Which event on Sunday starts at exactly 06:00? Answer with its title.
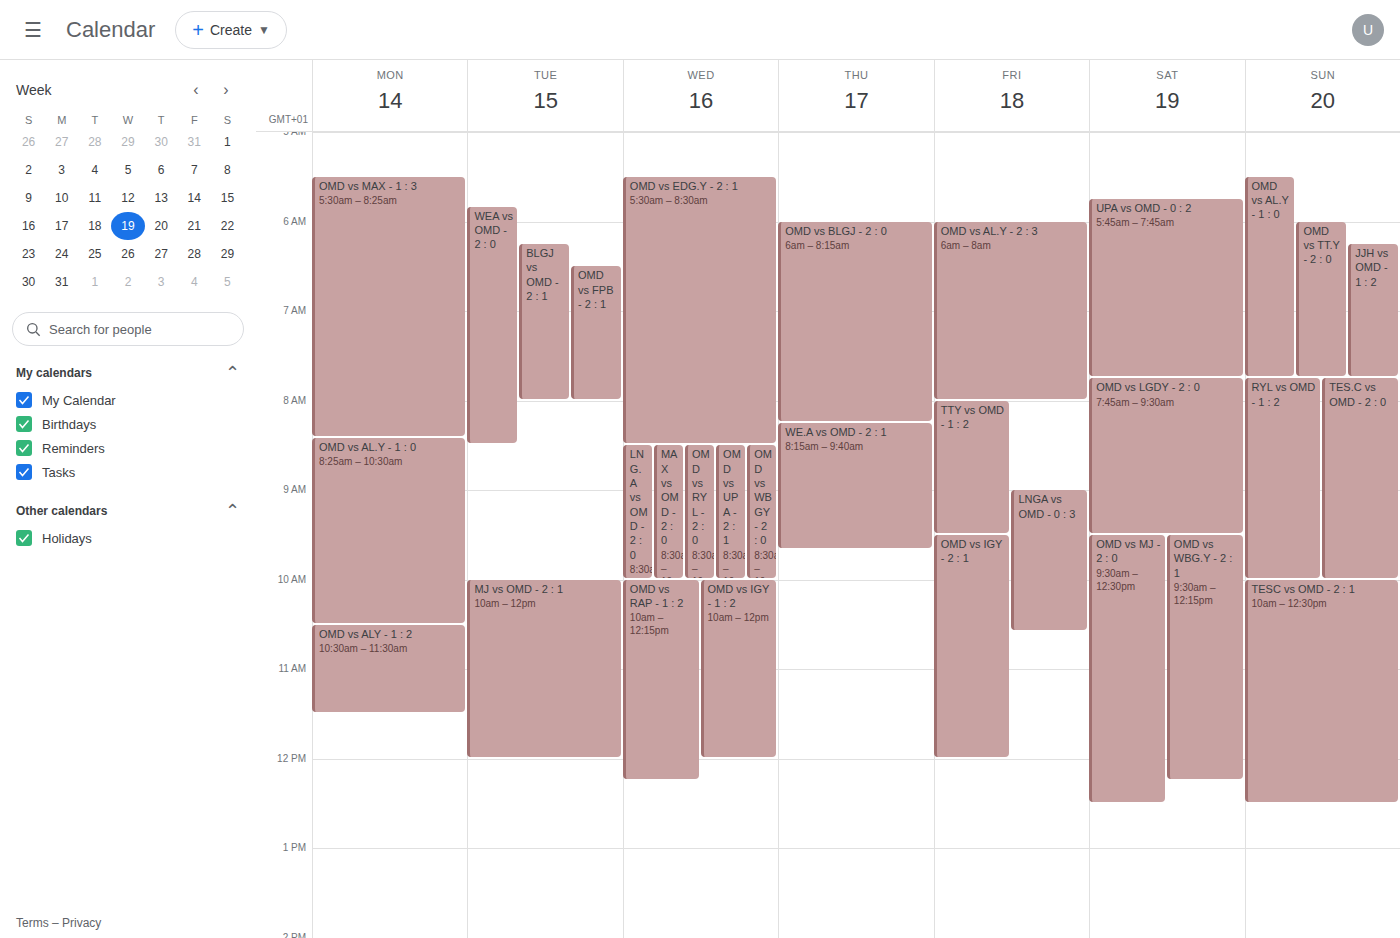
"OMD vs TT.Y - 2 : 0"